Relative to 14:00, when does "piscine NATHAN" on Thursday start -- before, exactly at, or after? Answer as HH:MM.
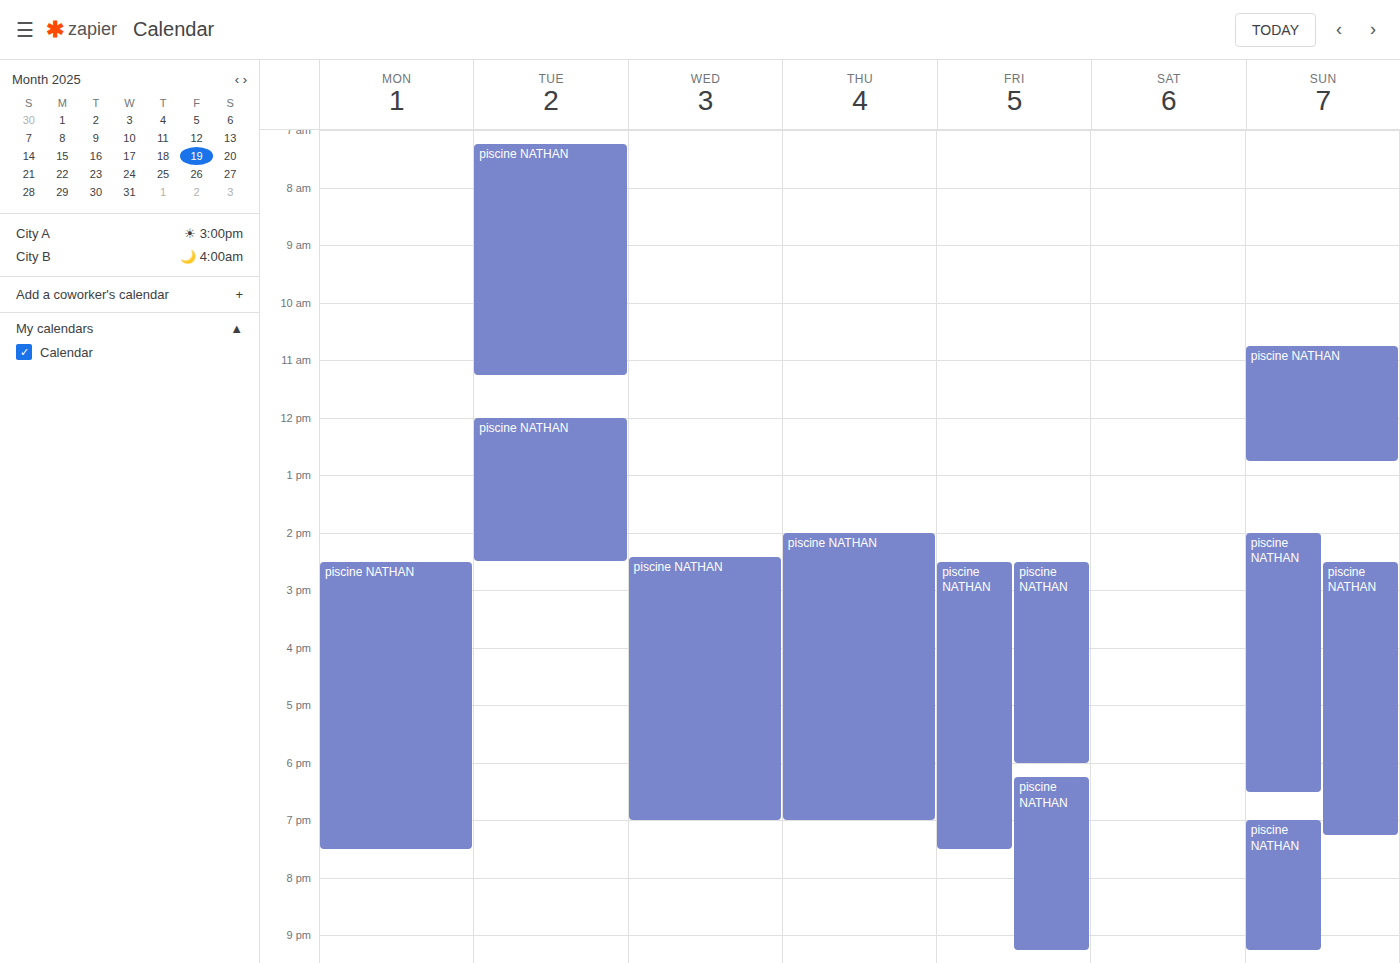
14:00 -- exactly at 14:00, on the 14:00 line.